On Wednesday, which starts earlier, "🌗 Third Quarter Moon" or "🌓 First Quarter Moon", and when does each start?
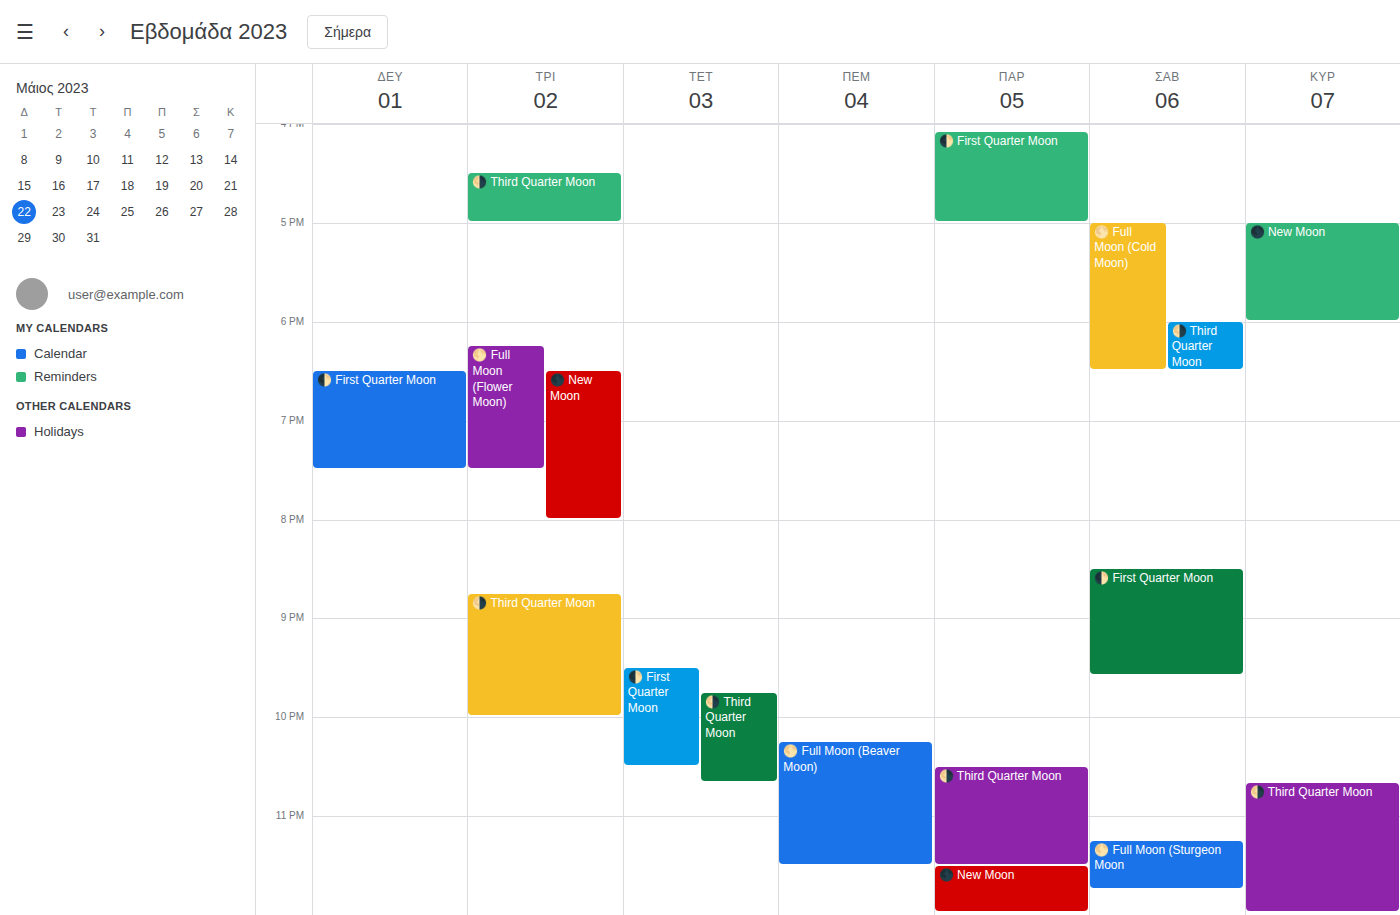
"🌓 First Quarter Moon" 9:30 PM; "🌗 Third Quarter Moon" 9:45 PM.